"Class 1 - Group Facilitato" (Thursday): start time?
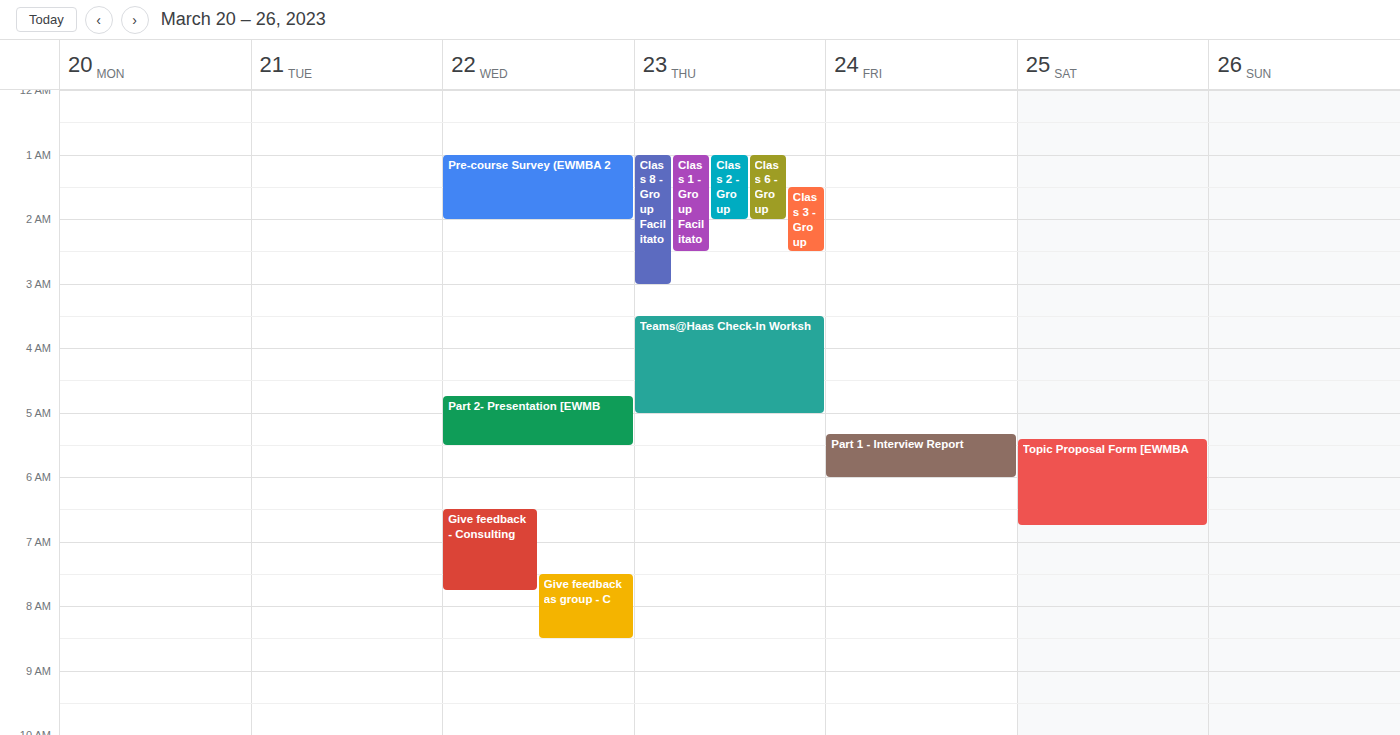
1:00 AM